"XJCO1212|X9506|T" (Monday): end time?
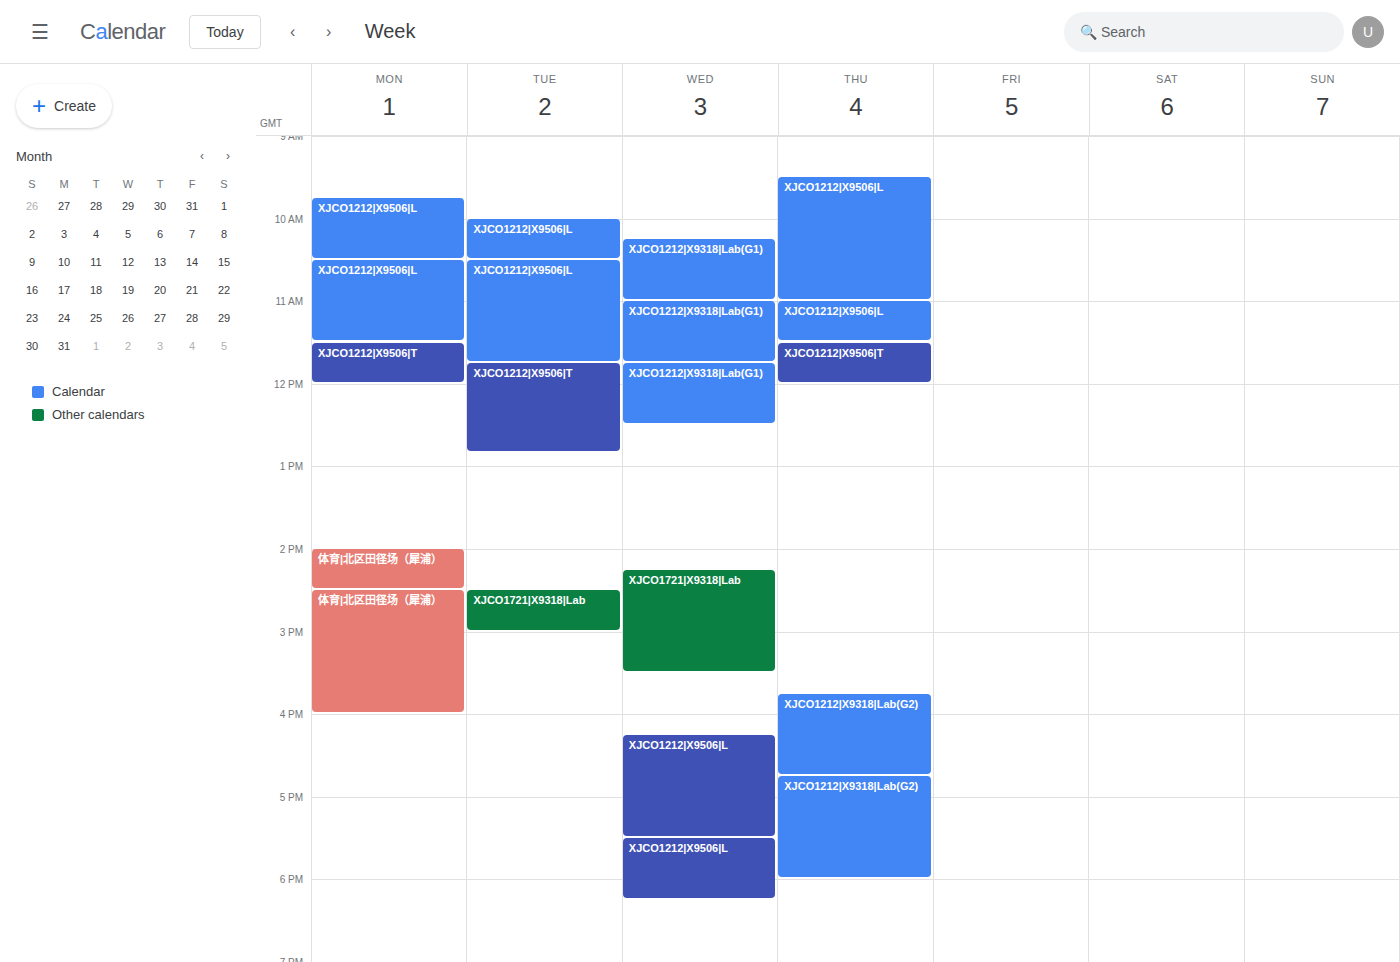
12:00 PM